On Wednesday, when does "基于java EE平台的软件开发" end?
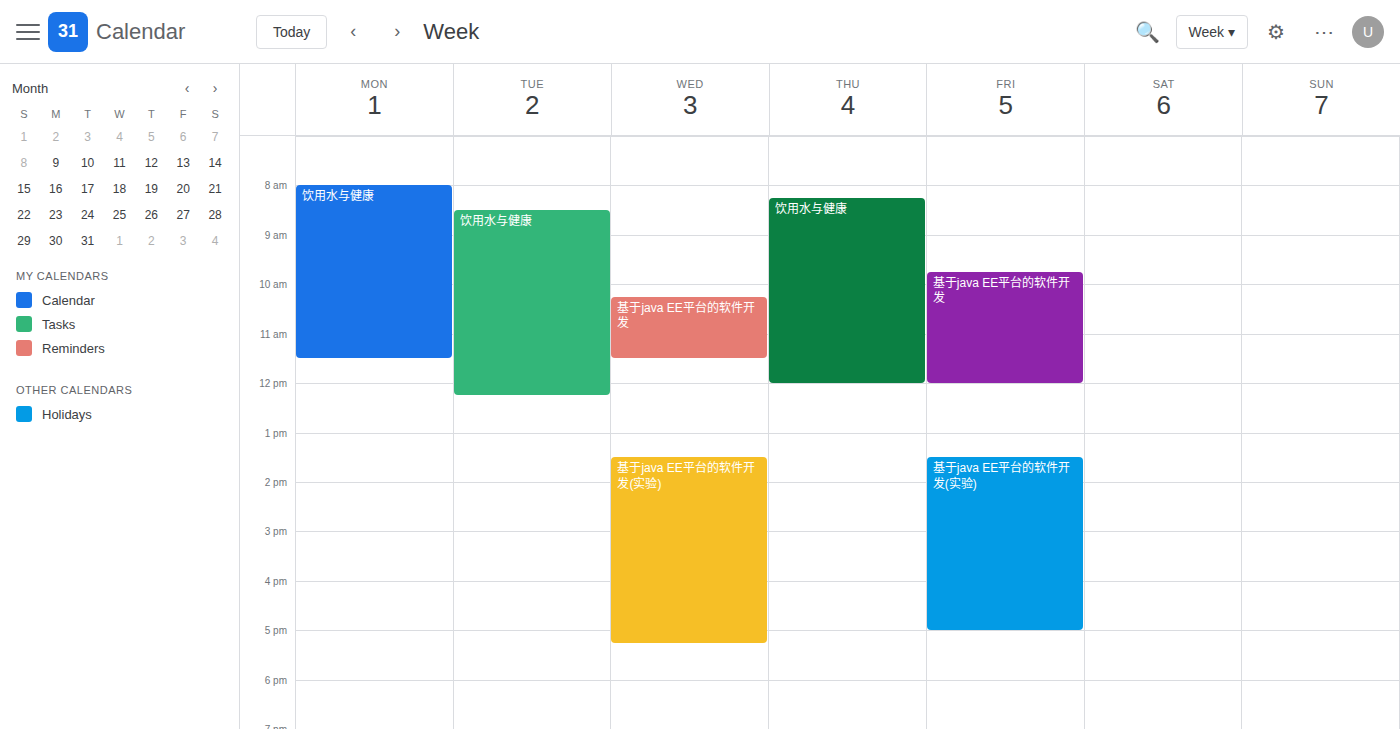
11:30 AM